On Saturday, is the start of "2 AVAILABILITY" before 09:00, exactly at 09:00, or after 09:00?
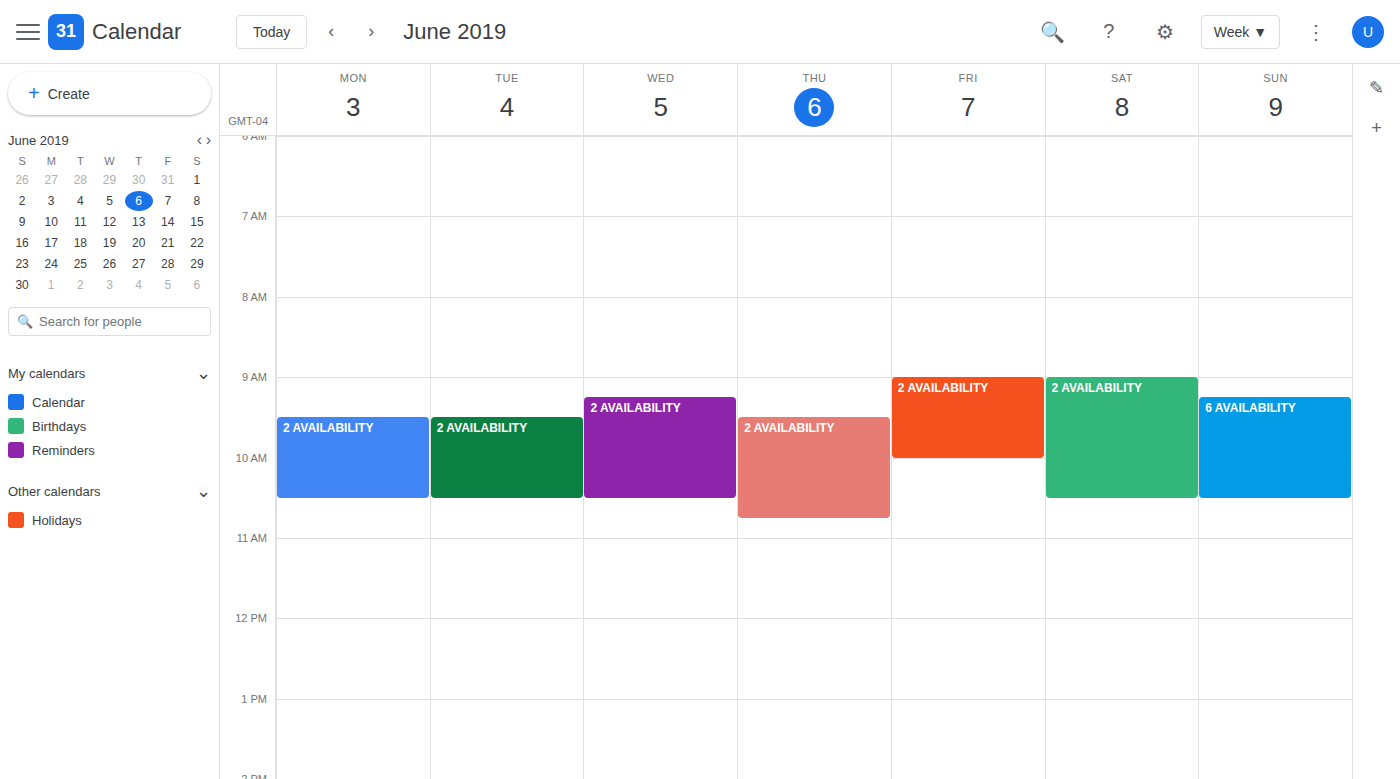
09:00 -- exactly at 09:00, on the 09:00 line.